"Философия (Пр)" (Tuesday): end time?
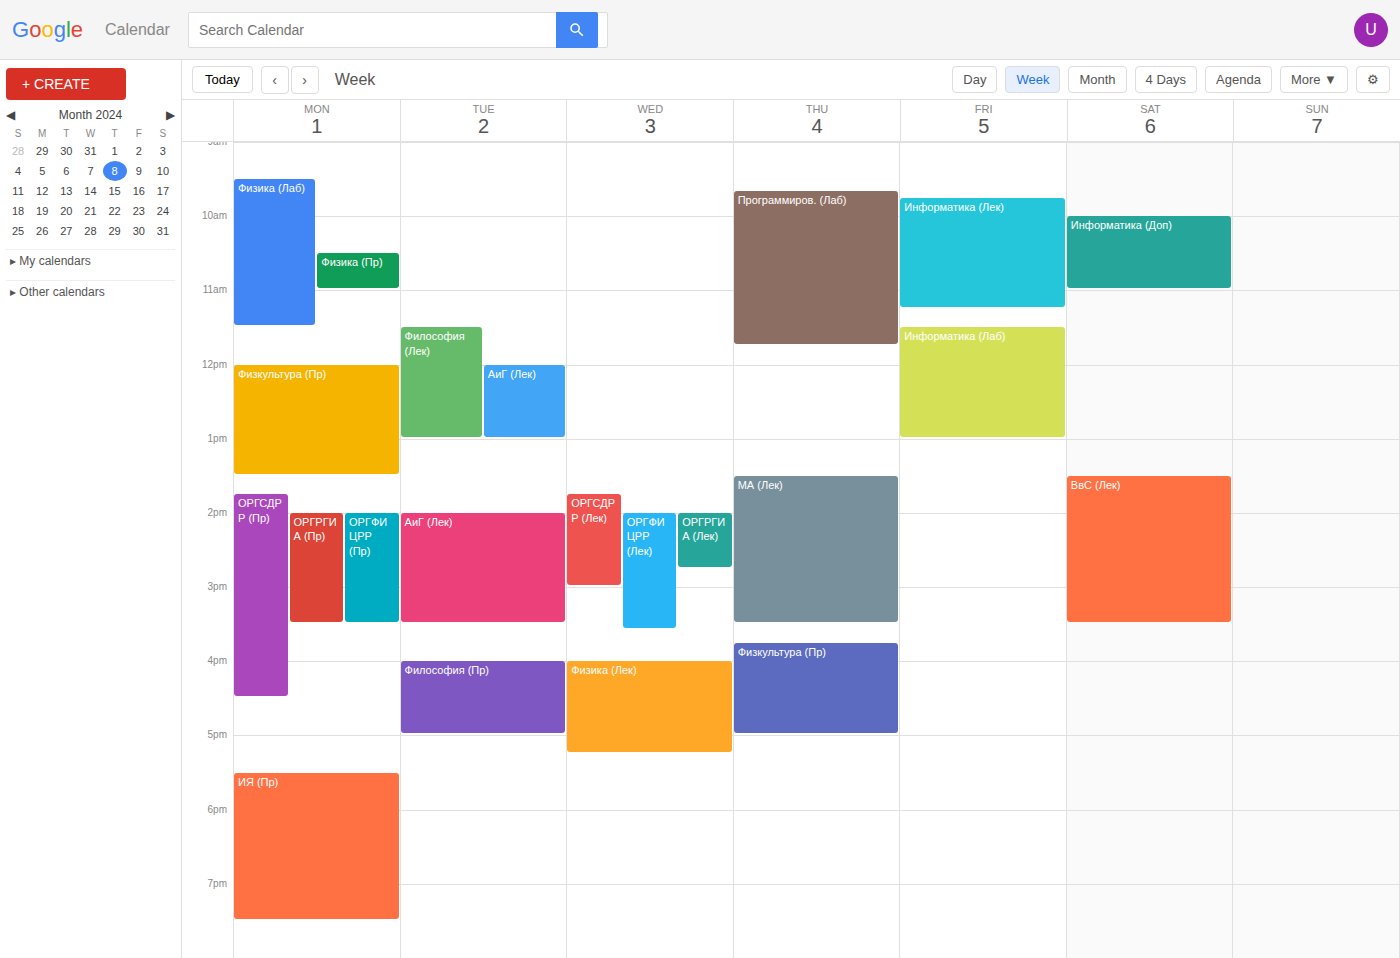
5:00 PM